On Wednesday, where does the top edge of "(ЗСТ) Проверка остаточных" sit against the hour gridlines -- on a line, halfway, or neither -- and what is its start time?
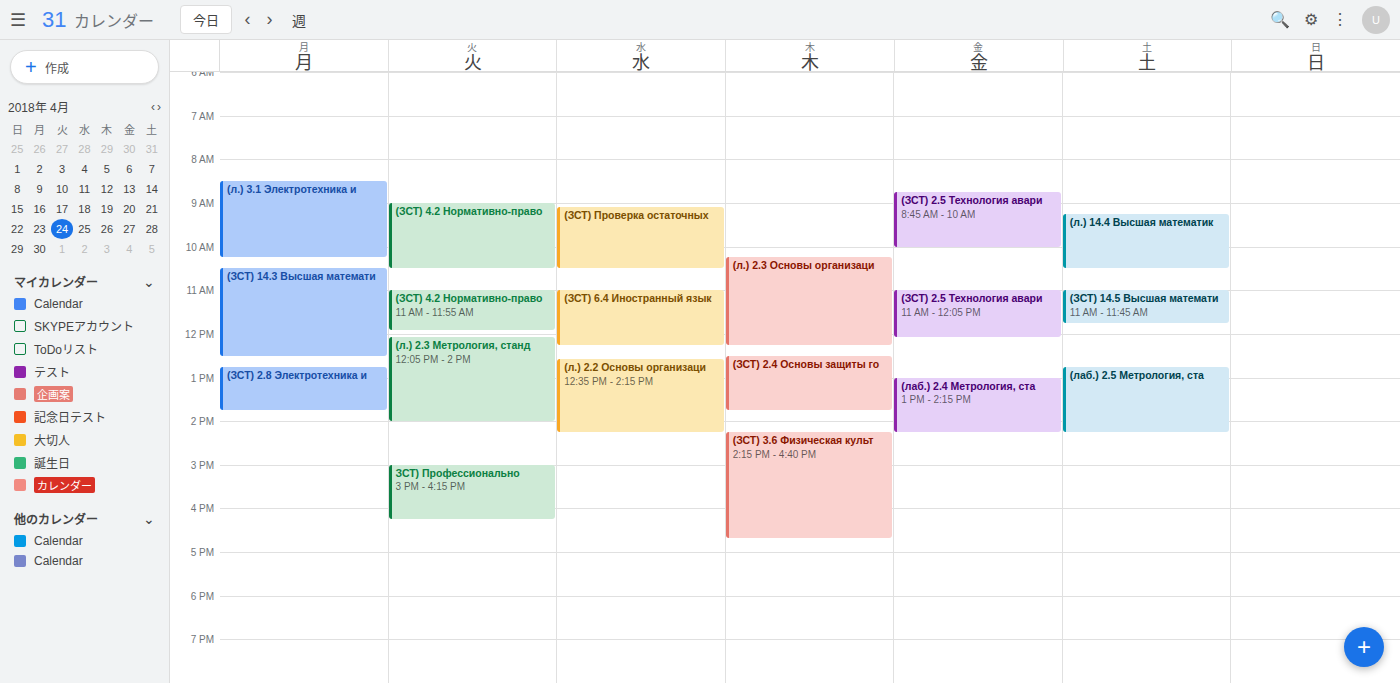
9:05 AM -- neither: 5 minutes below the 9 AM line and 55 minutes above the 10 AM line.